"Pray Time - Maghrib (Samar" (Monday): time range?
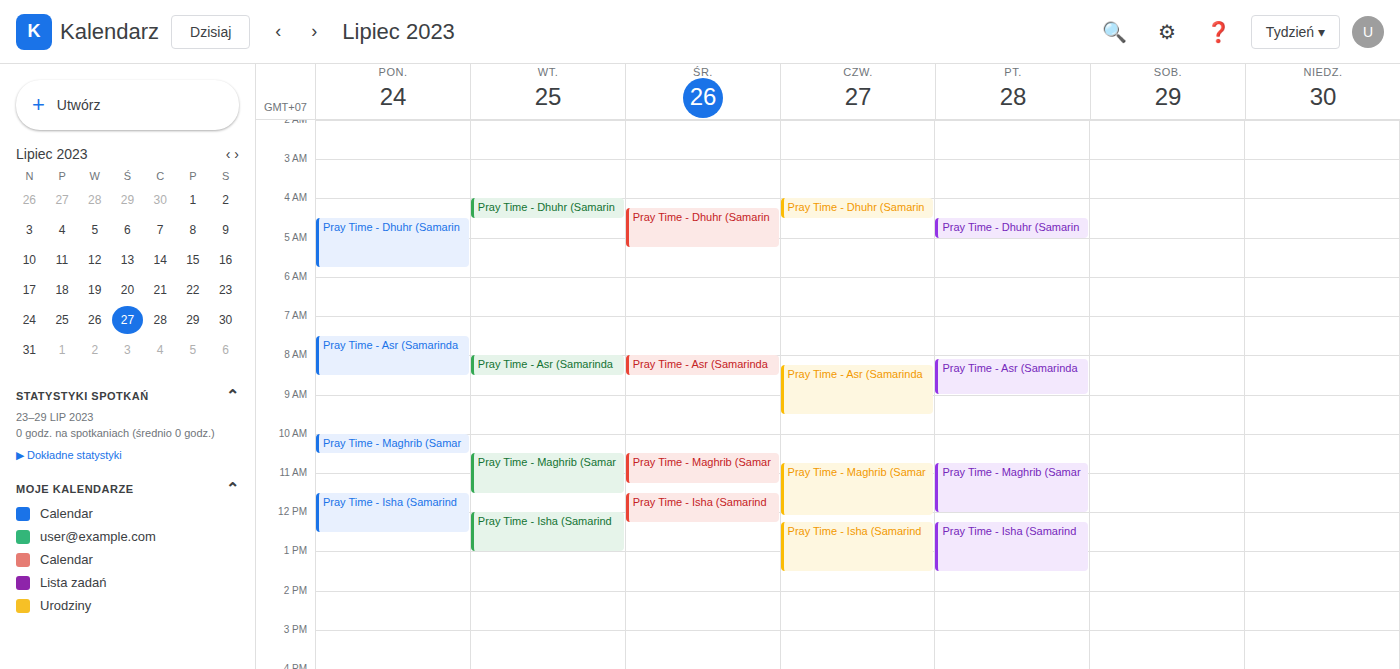
10:00 AM to 10:30 AM